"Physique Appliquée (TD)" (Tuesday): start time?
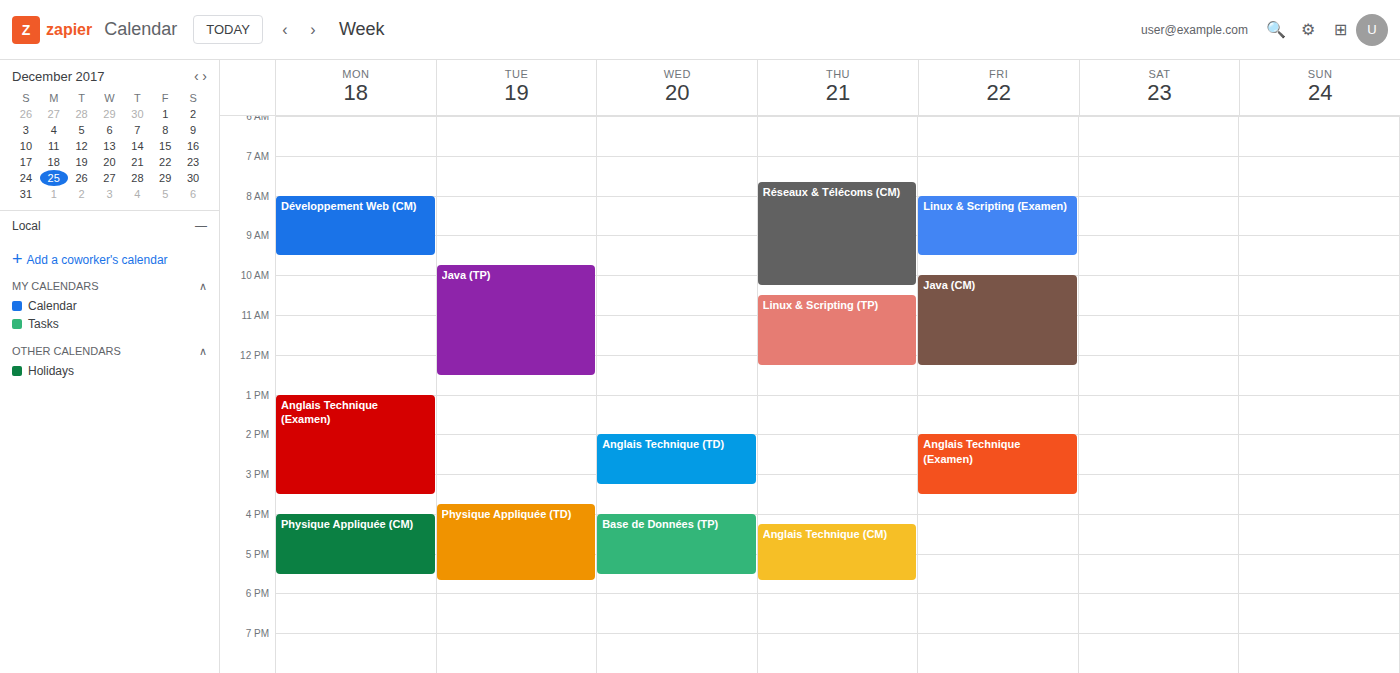
3:45 PM